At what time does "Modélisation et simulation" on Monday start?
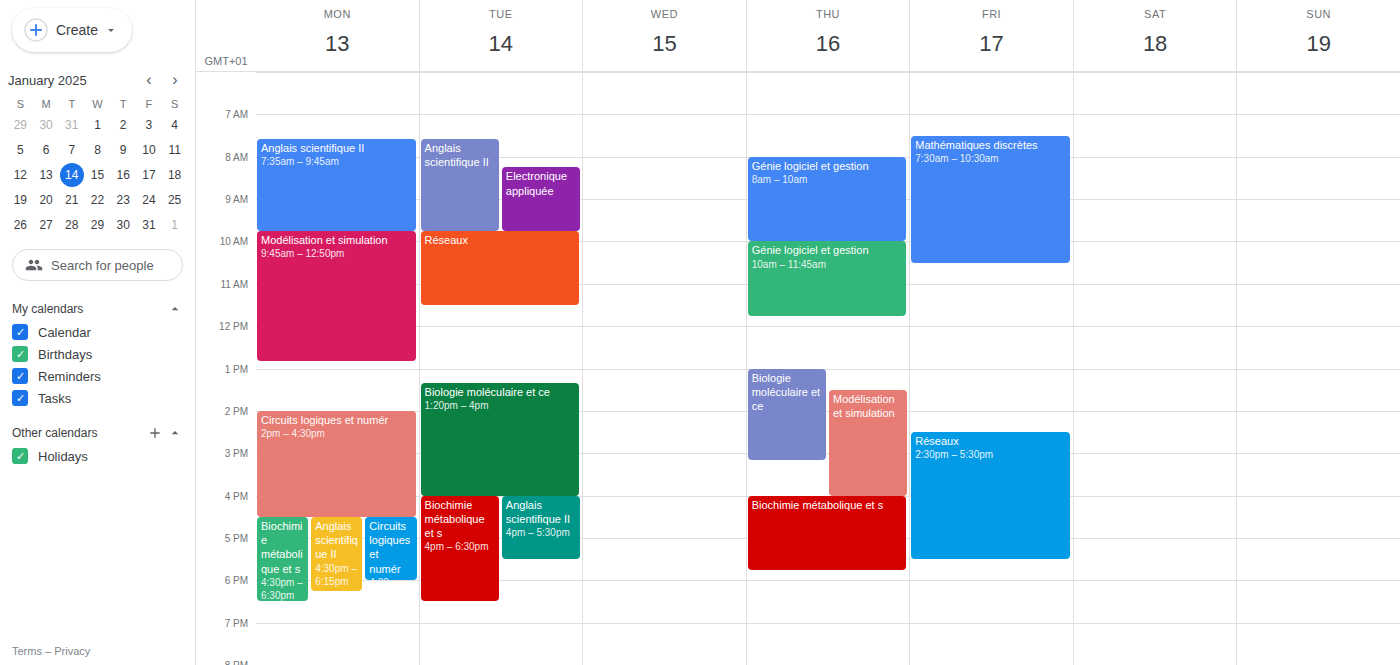
9:45 AM